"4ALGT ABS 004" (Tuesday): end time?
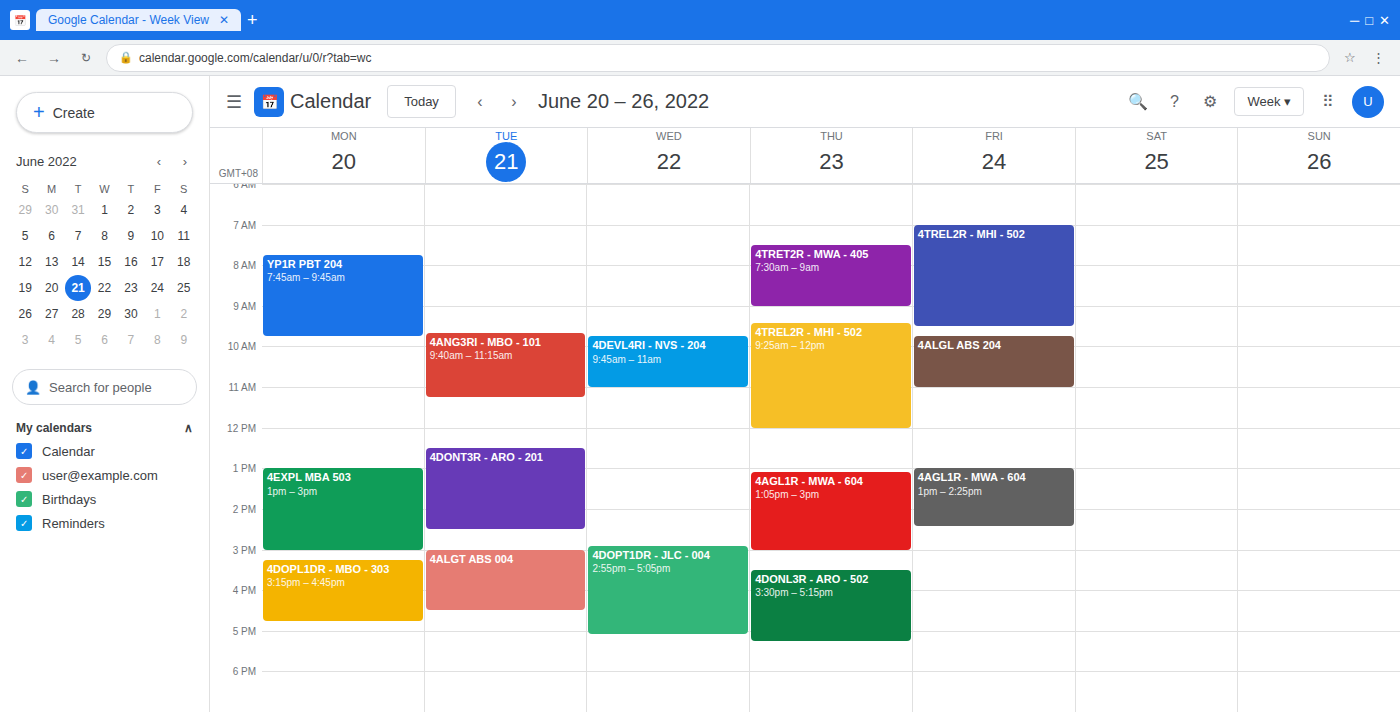
4:30 PM